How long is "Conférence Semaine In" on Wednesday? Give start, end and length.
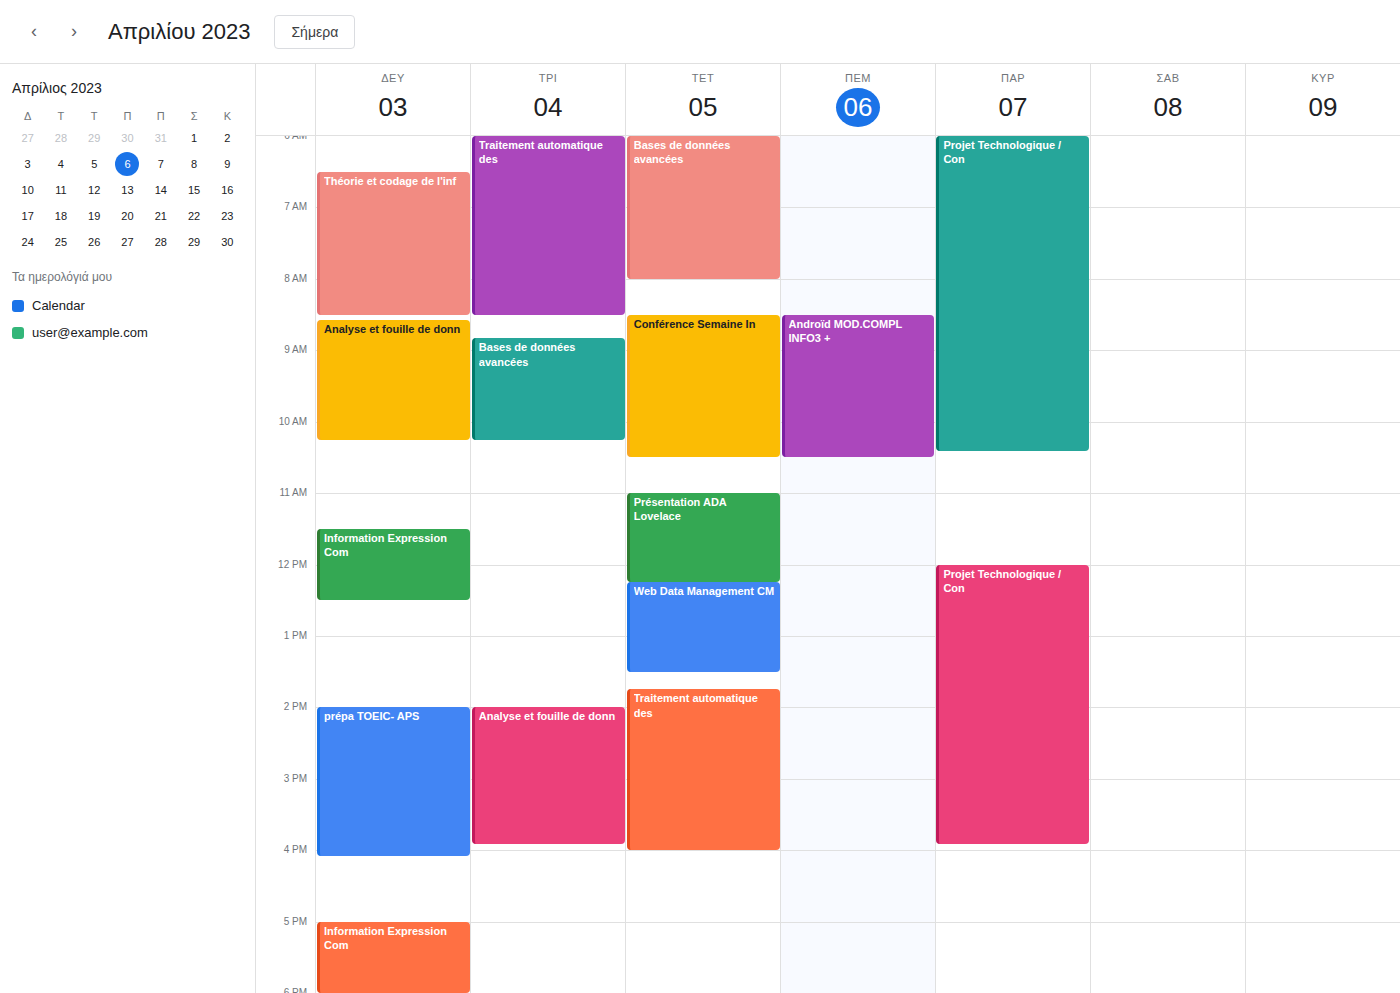
8:30 AM to 10:30 AM, 2 hours